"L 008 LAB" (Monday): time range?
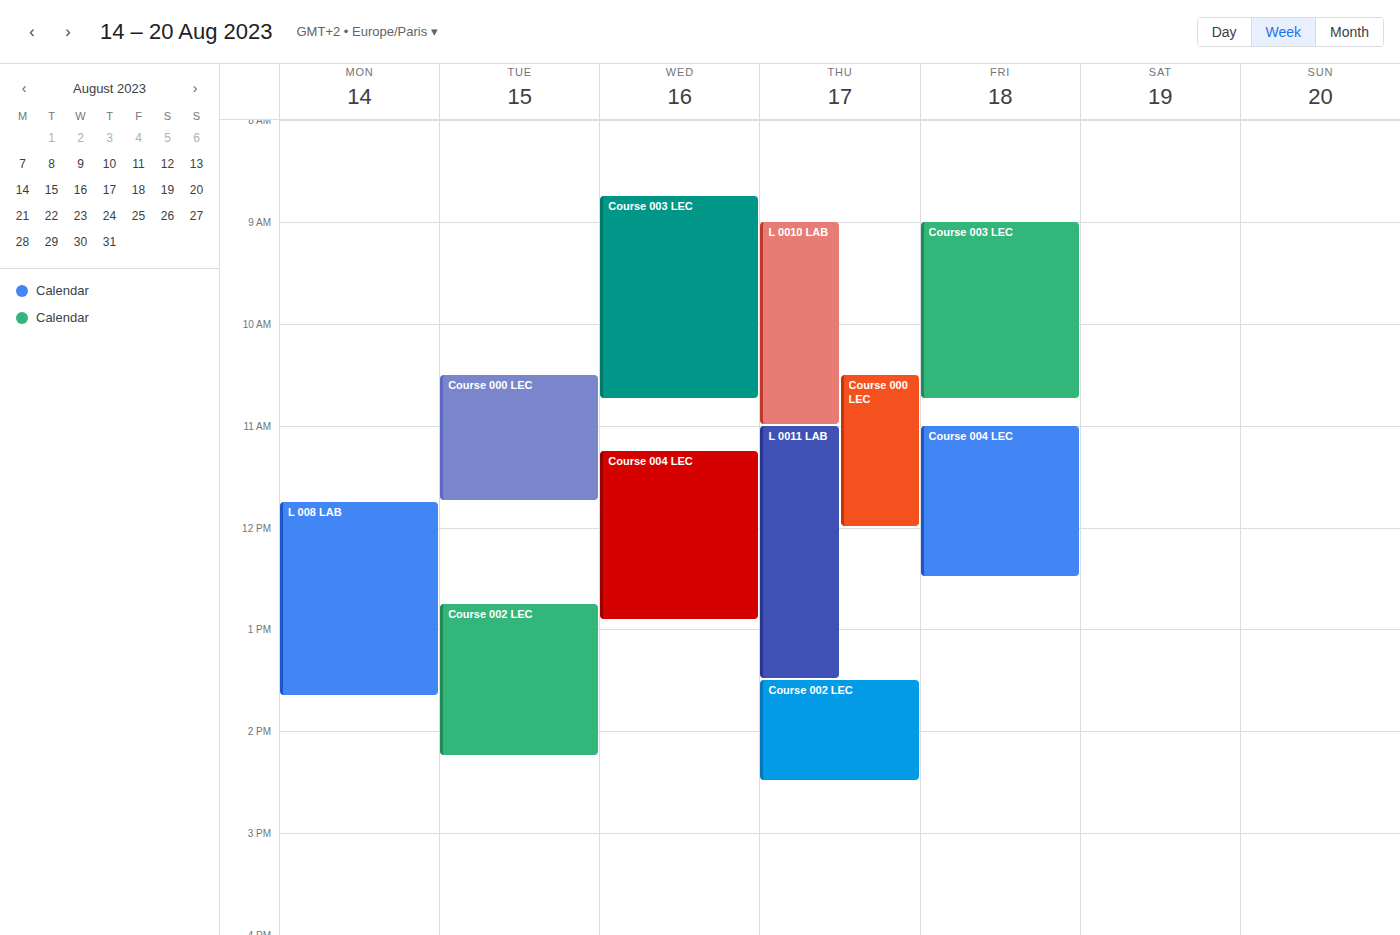
11:45 AM to 1:40 PM